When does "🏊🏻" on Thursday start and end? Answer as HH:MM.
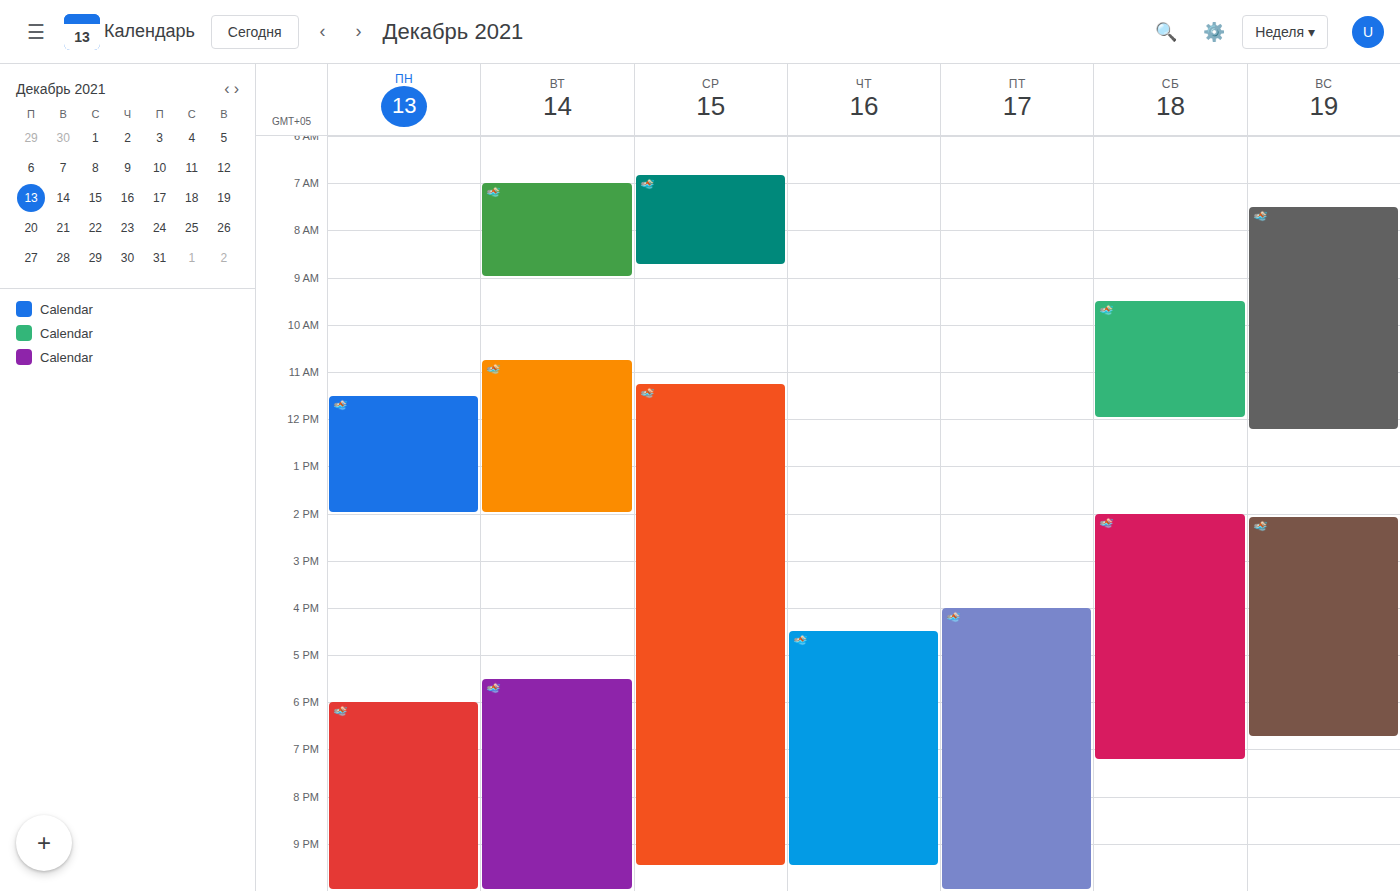
16:30 to 21:30